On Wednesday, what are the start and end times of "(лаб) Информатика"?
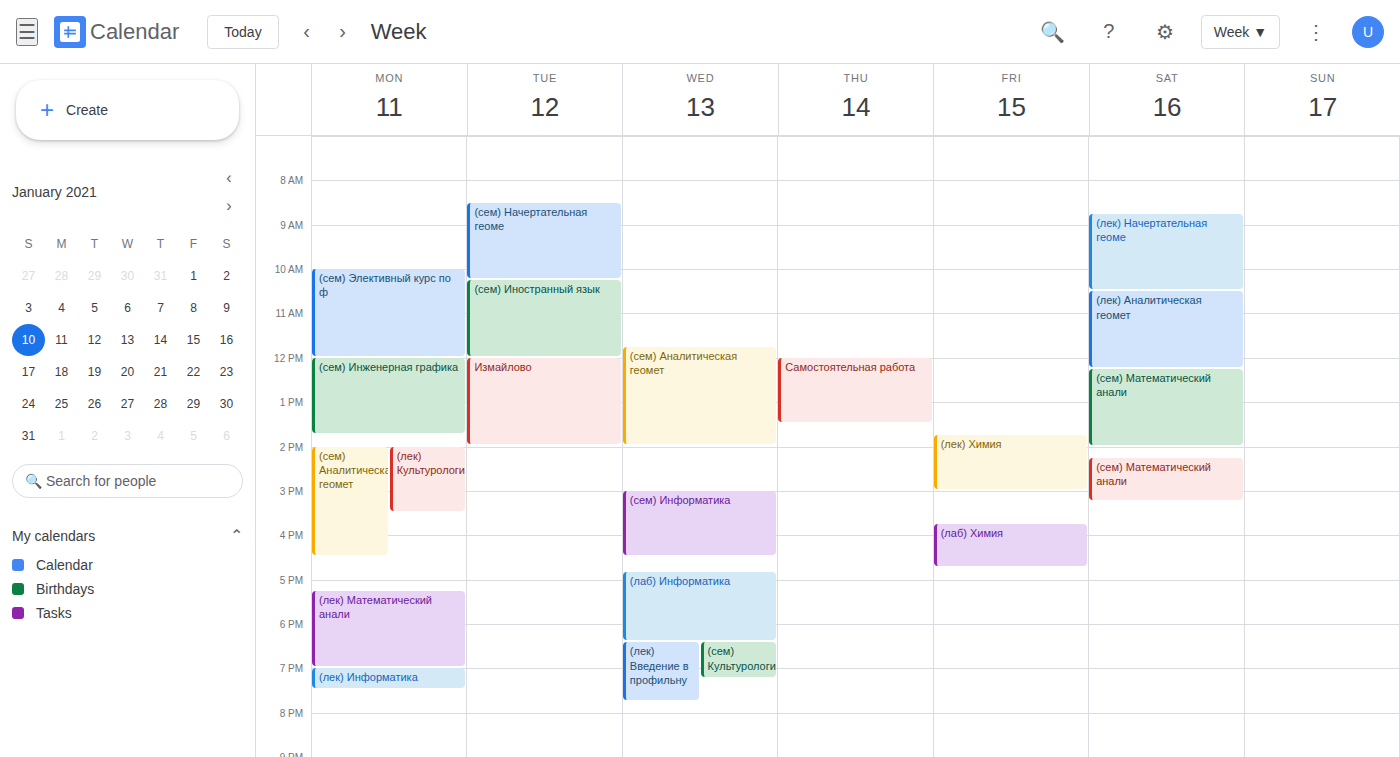
4:50 PM to 6:25 PM